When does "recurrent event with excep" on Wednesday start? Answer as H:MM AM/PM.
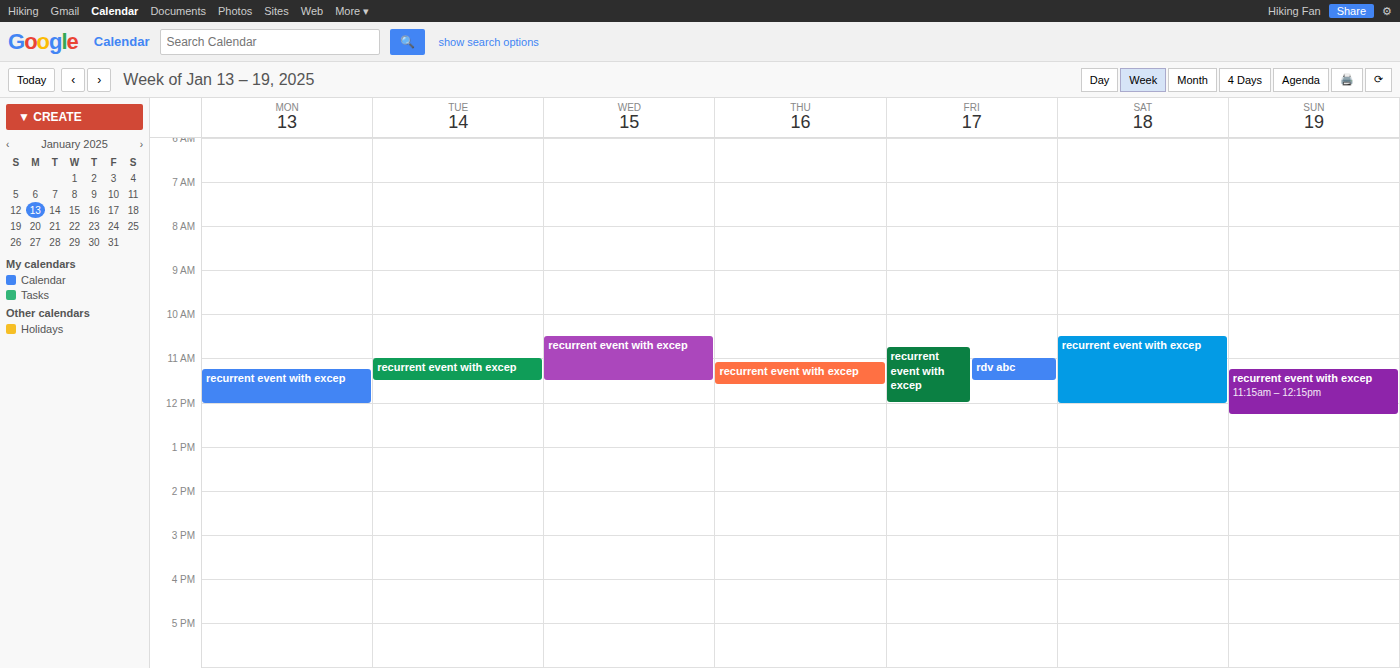
10:30 AM